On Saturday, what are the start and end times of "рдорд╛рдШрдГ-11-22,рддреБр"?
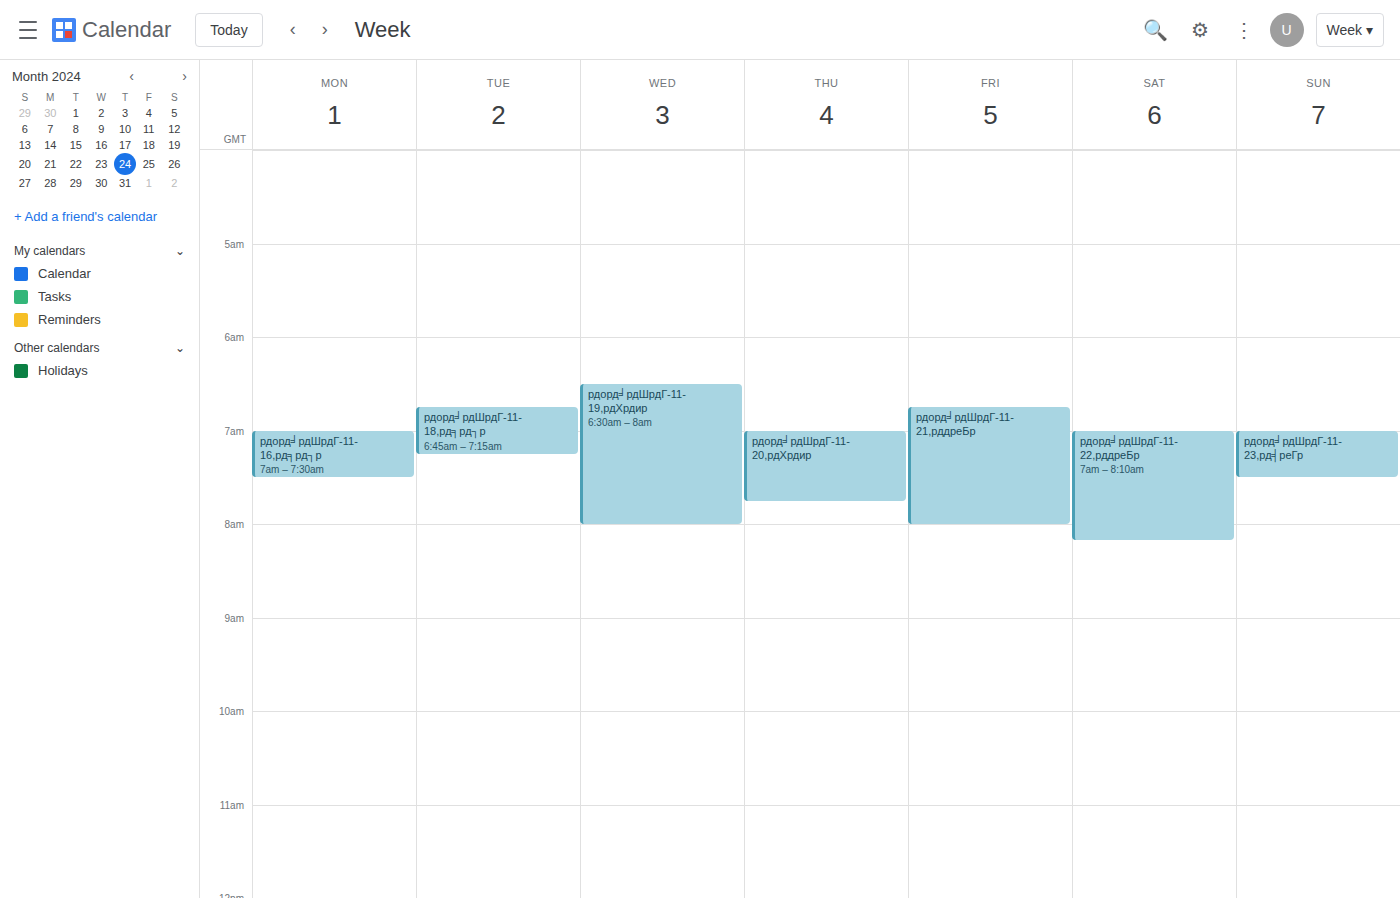
7:00 AM to 8:10 AM